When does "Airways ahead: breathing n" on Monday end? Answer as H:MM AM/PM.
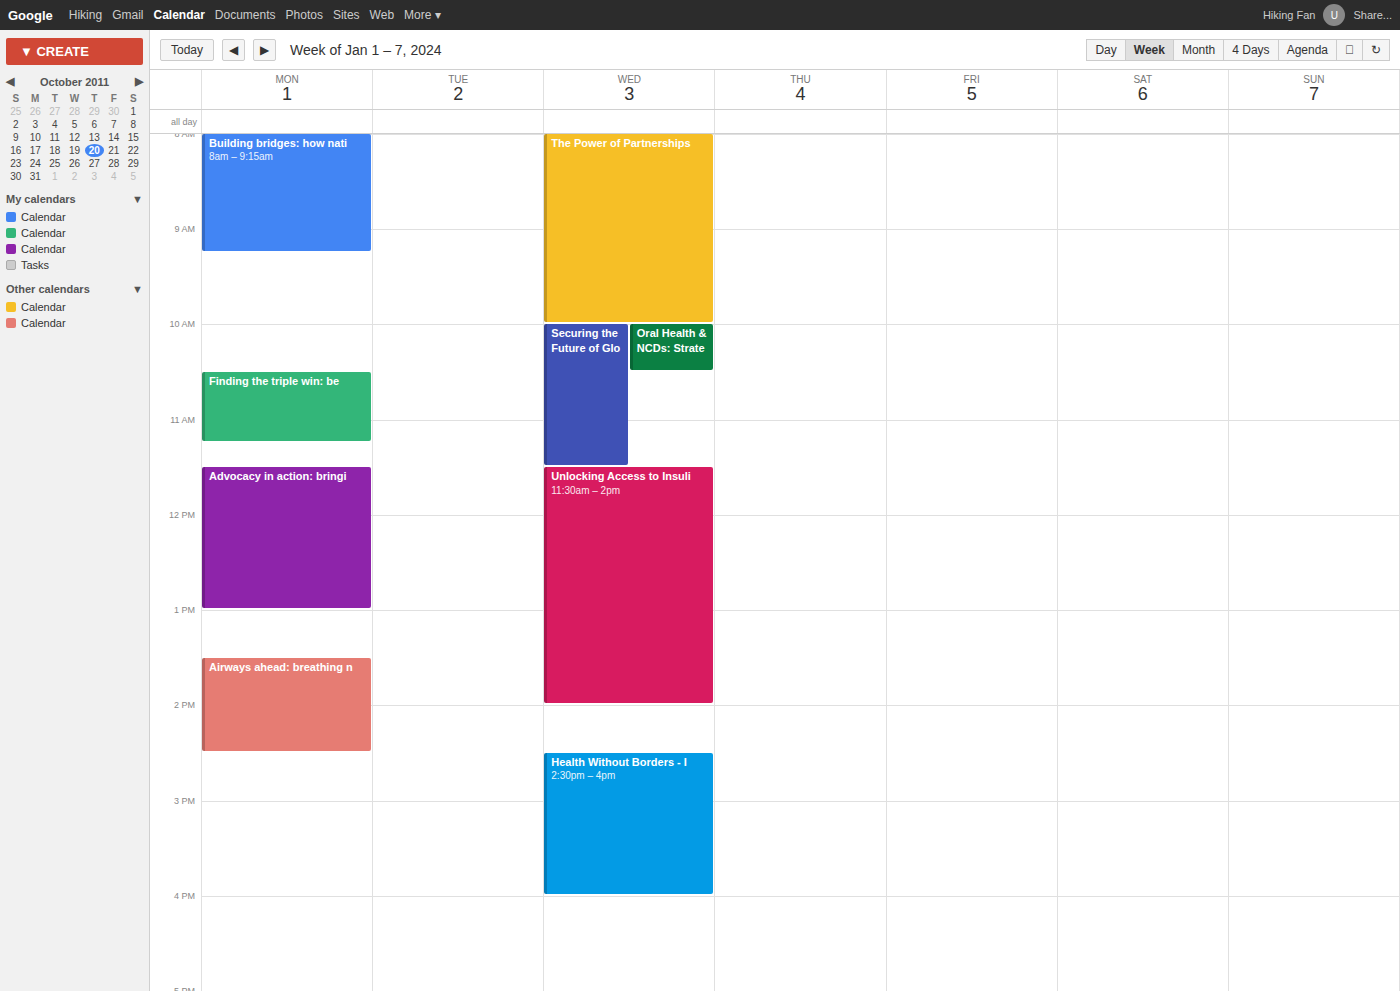
2:30 PM